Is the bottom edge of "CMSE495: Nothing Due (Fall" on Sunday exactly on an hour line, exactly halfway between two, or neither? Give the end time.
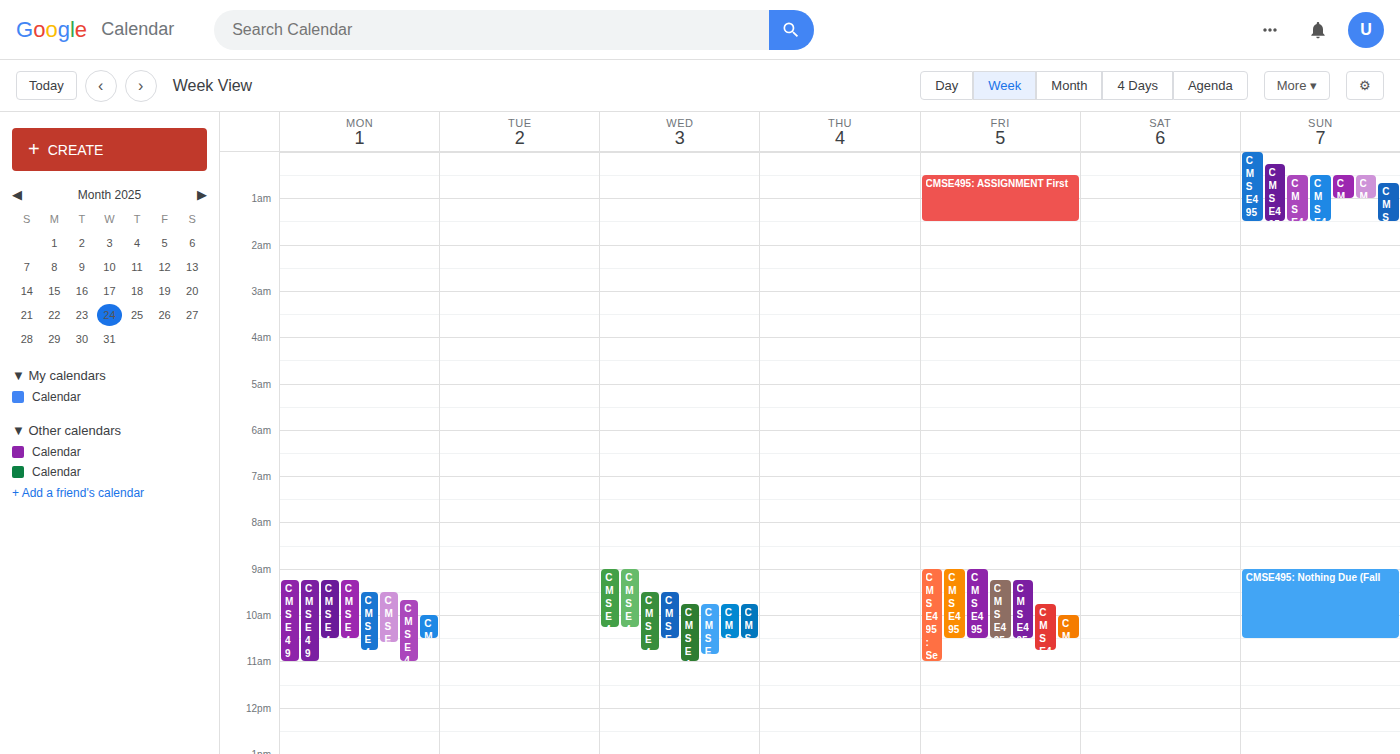
10:30 AM -- halfway between the 10 AM and 11 AM lines.